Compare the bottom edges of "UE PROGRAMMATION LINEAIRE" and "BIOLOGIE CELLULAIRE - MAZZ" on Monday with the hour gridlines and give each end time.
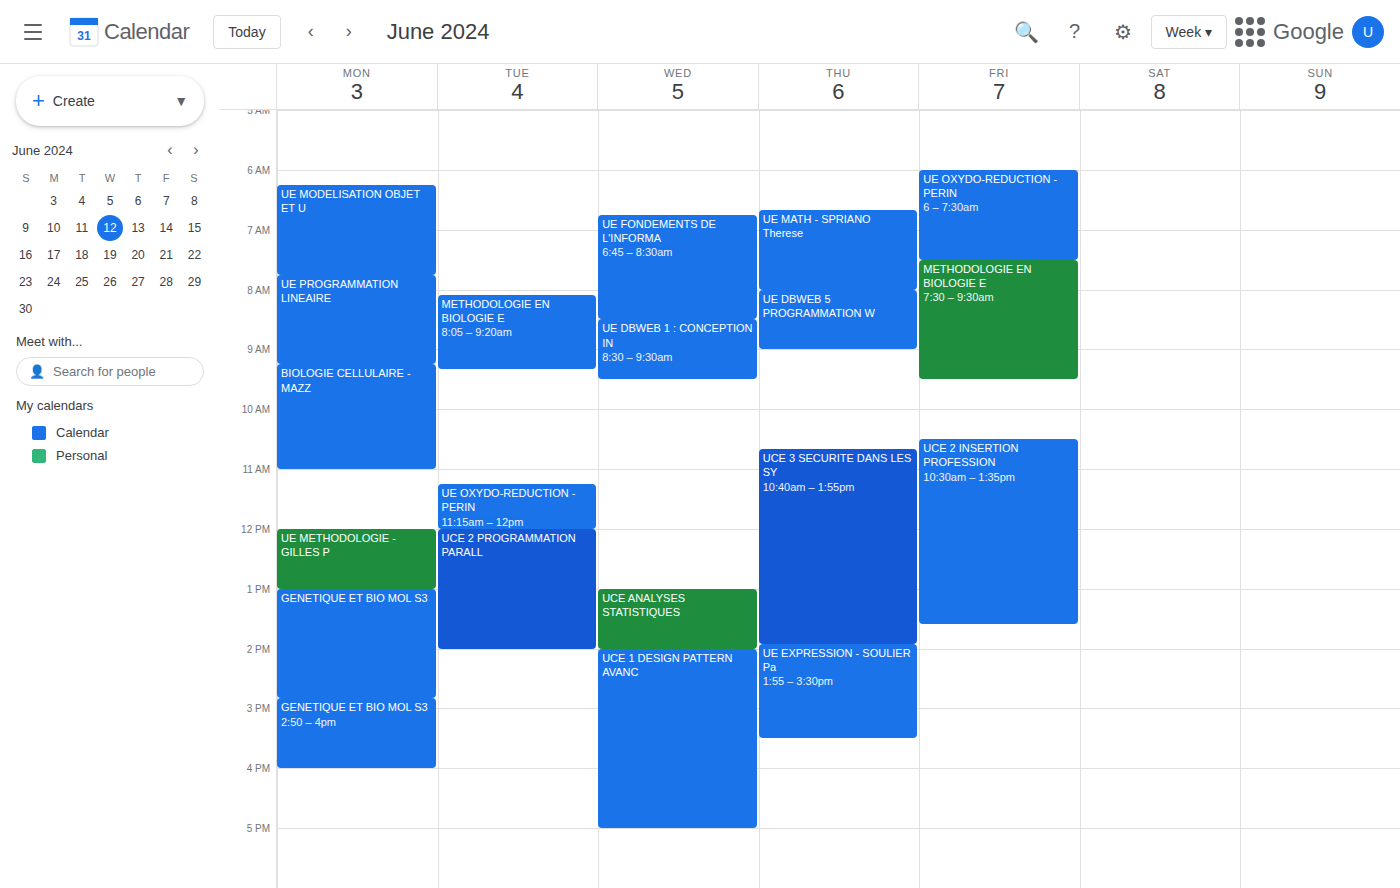
"UE PROGRAMMATION LINEAIRE": 09:15, neither: a quarter of the way from the 09:00 line to the 10:00 line. "BIOLOGIE CELLULAIRE - MAZZ": 11:00, exactly on the 11:00 line.